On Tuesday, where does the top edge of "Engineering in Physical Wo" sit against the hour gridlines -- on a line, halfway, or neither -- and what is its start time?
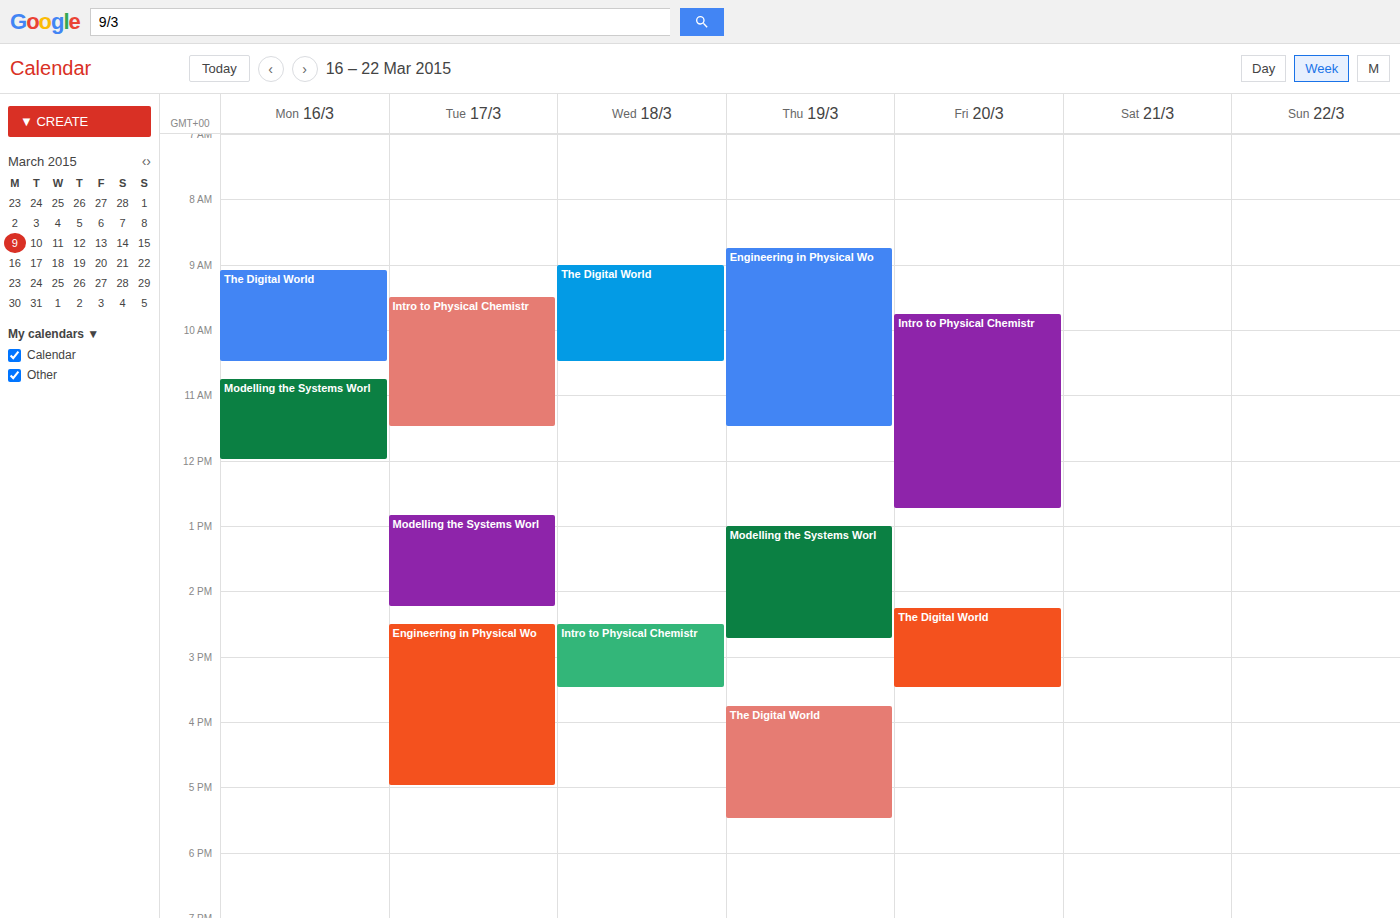
2:30 PM -- halfway between the 2 PM and 3 PM lines.